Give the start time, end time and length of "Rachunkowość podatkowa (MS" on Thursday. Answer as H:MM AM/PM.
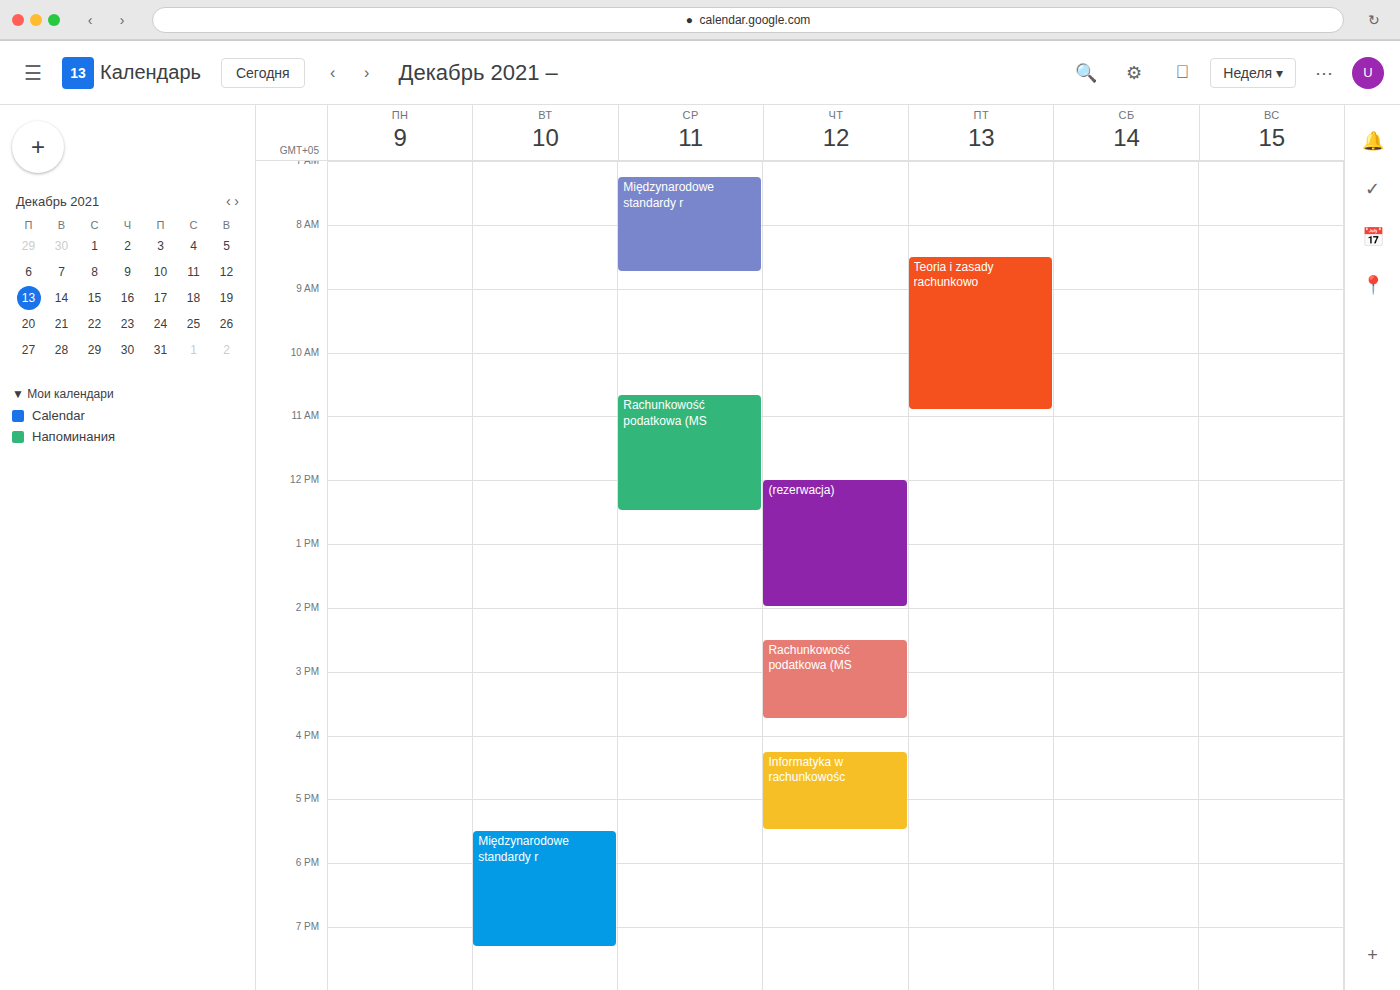
2:30 PM to 3:45 PM, 1 hour 15 minutes